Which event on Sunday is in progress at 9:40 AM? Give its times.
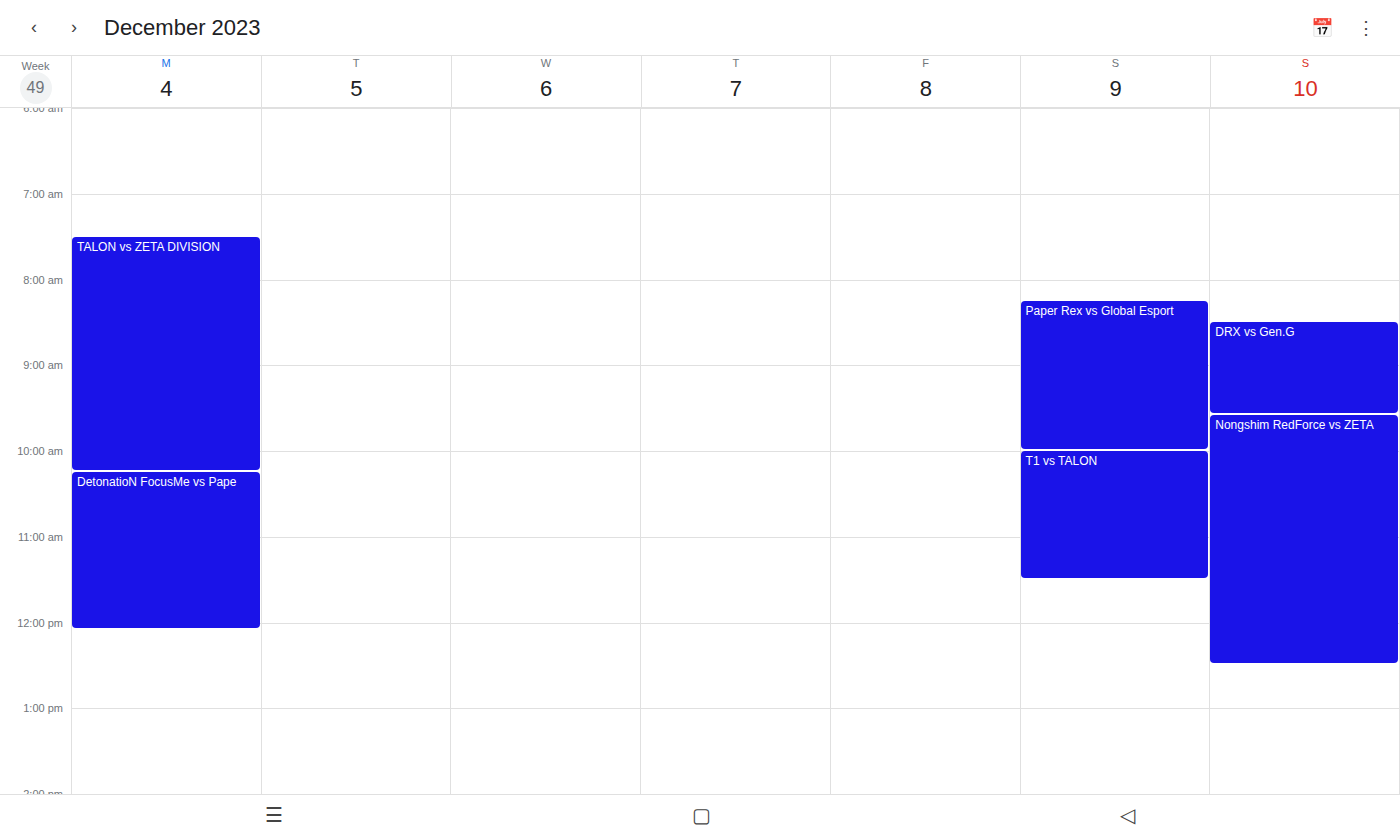
"Nongshim RedForce vs ZETA", 9:35 AM to 12:30 PM